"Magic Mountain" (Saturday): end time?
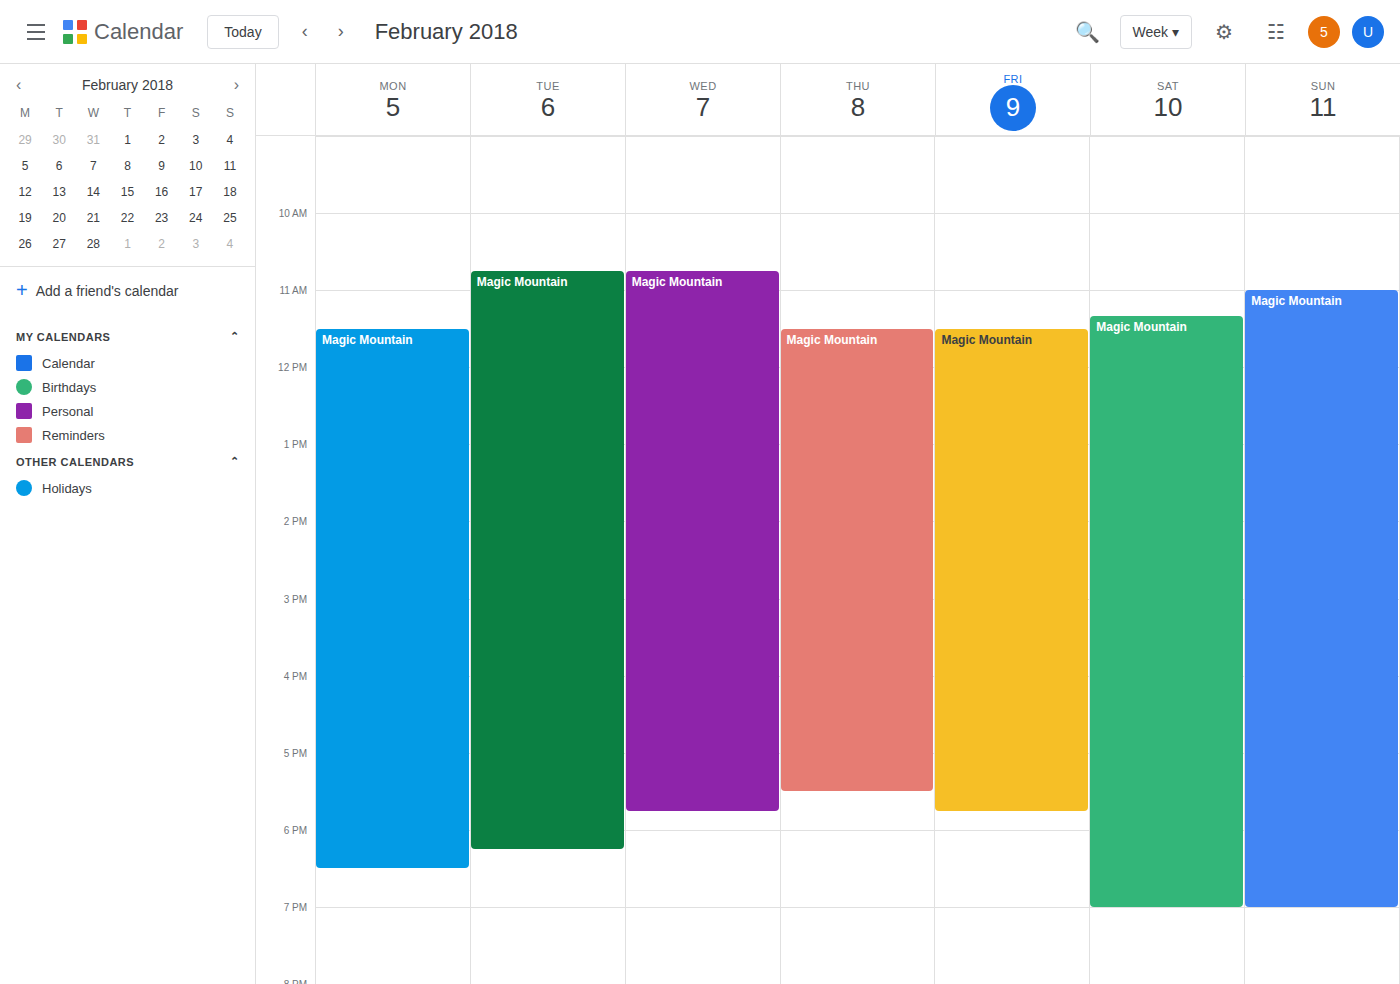
7:00 PM